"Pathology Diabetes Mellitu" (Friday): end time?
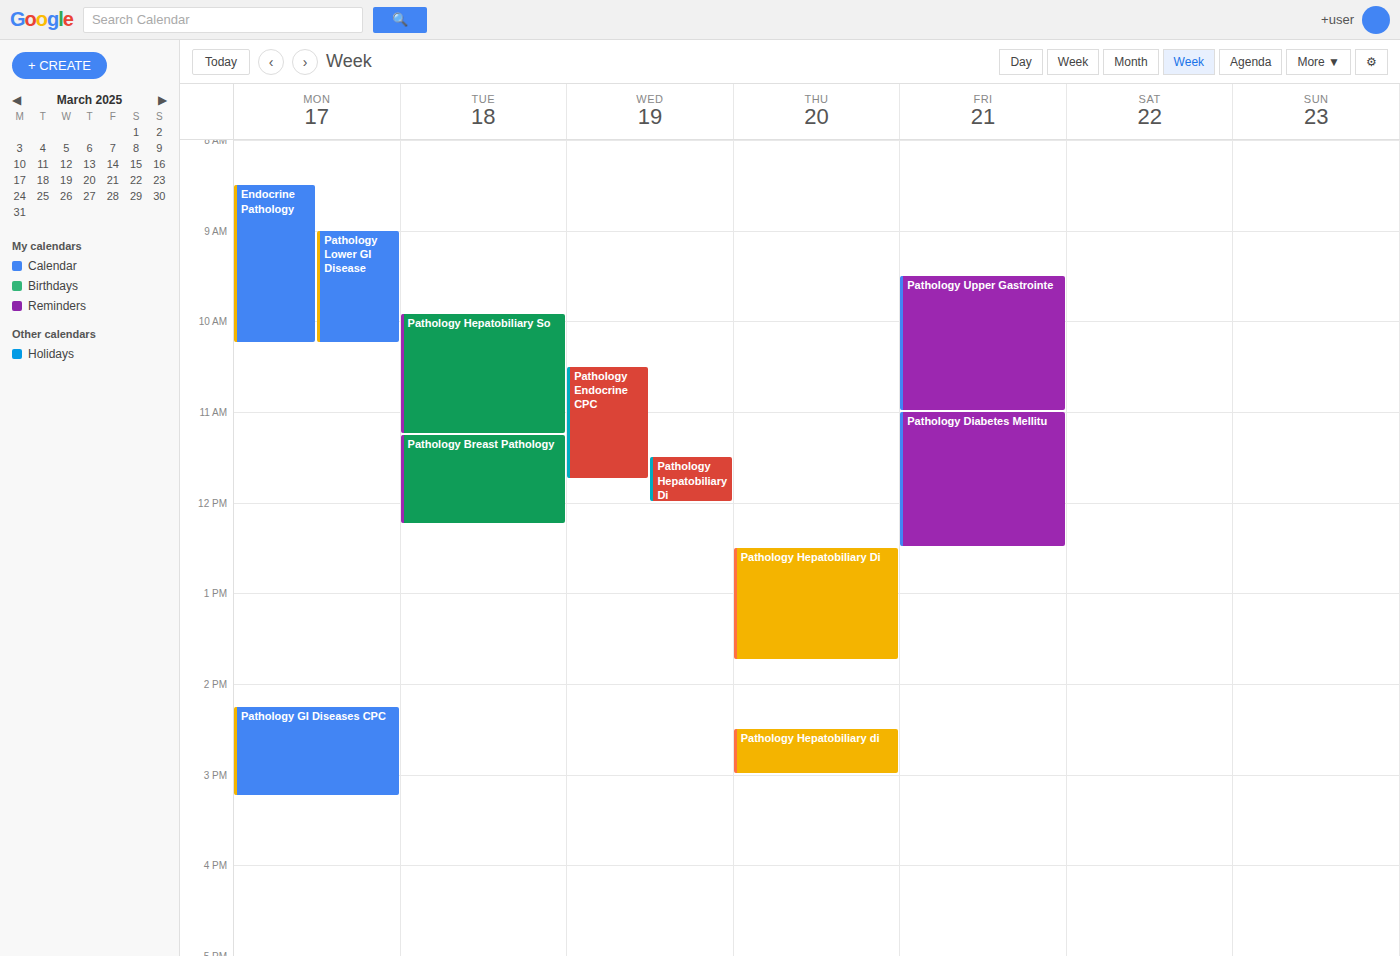
12:30 PM